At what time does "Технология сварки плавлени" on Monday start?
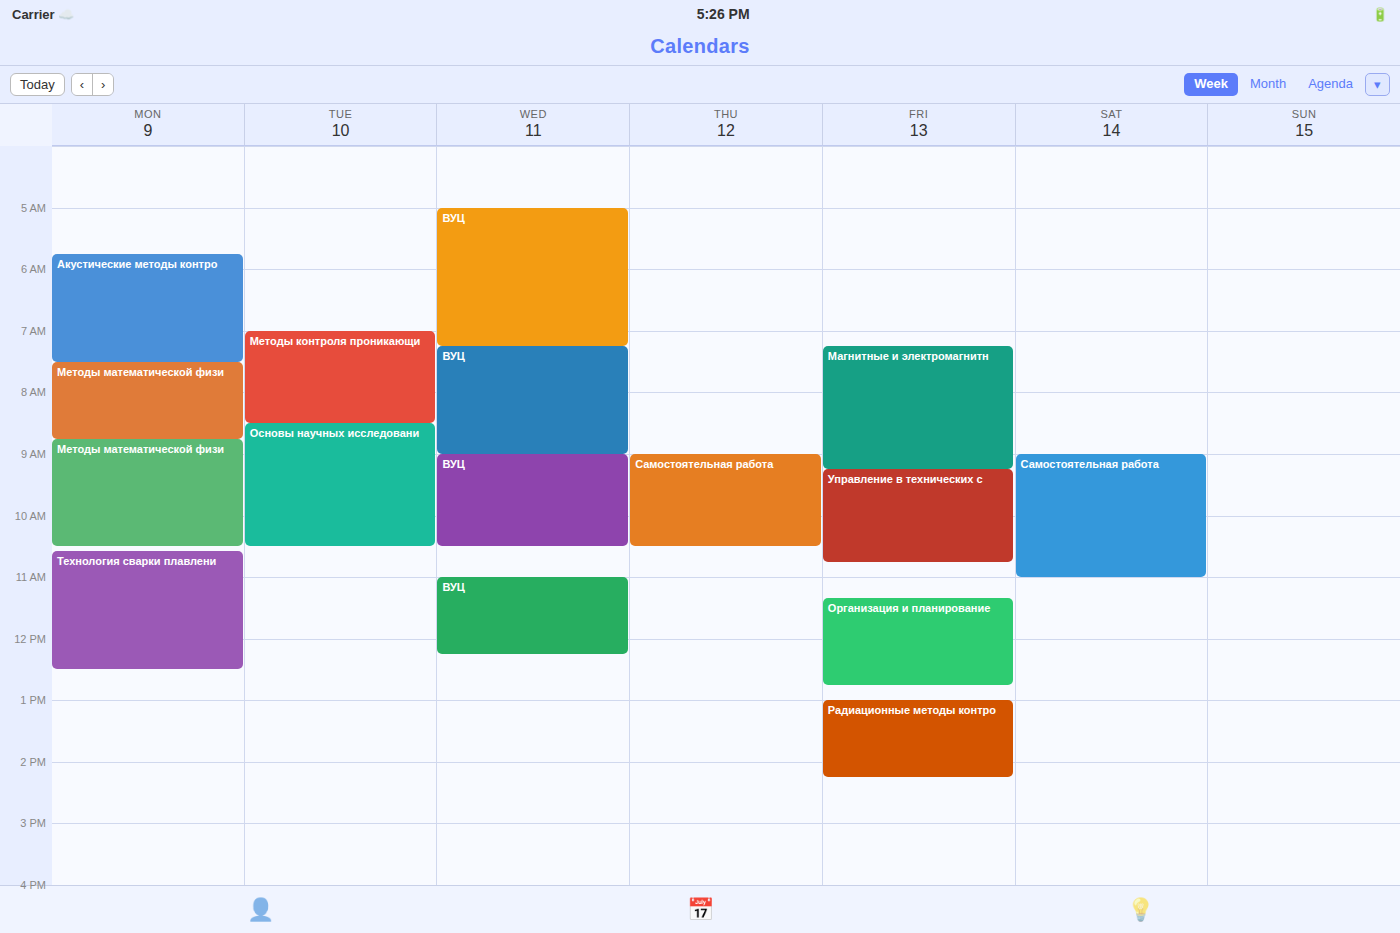
10:35 AM